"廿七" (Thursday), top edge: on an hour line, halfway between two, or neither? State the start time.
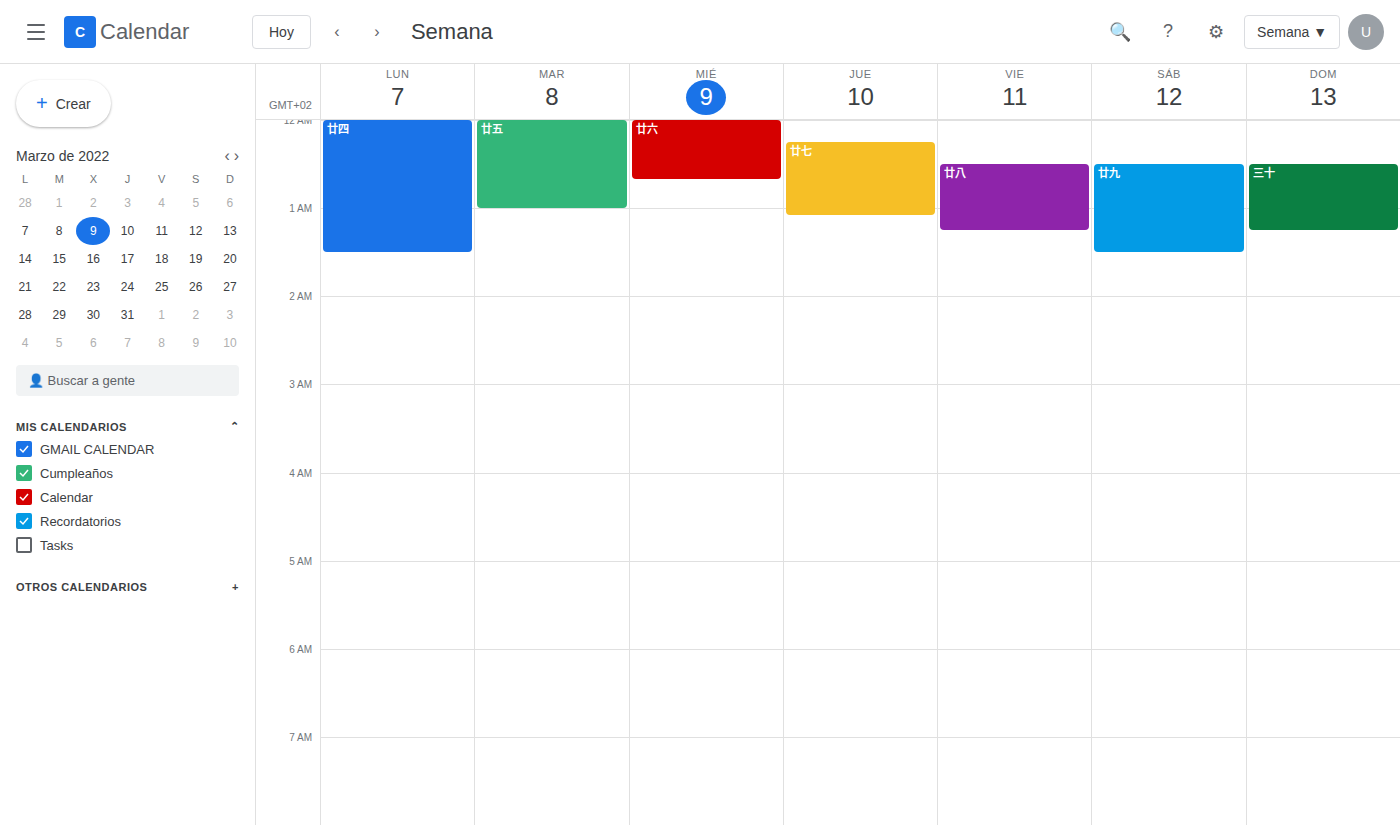
12:15 AM -- neither: a quarter of the way from the 12 AM line to the 1 AM line.